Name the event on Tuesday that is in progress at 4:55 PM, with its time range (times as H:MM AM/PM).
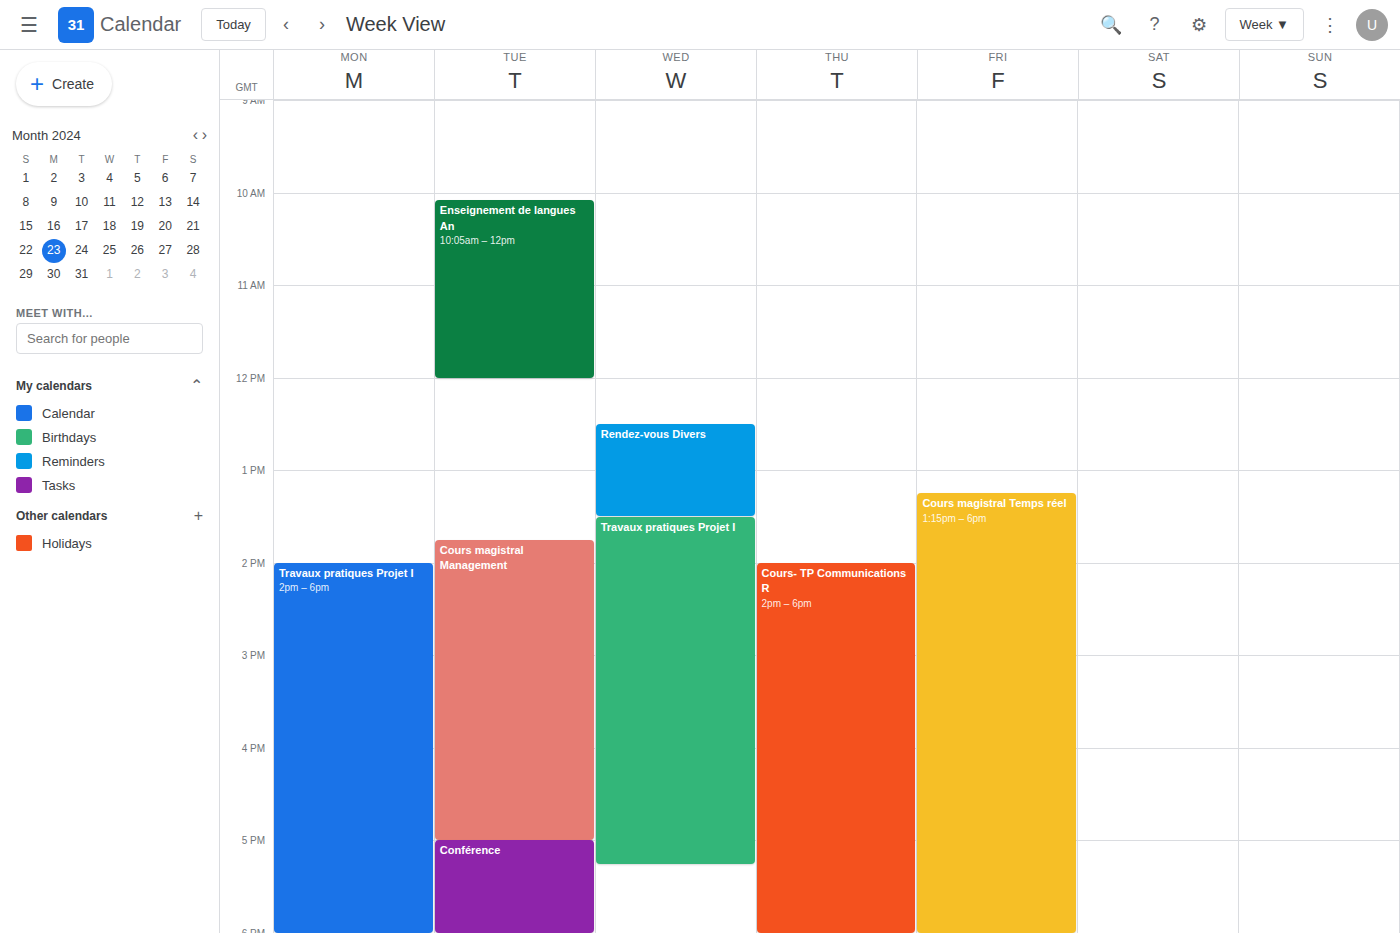
"Cours magistral Management", 1:45 PM to 5:00 PM